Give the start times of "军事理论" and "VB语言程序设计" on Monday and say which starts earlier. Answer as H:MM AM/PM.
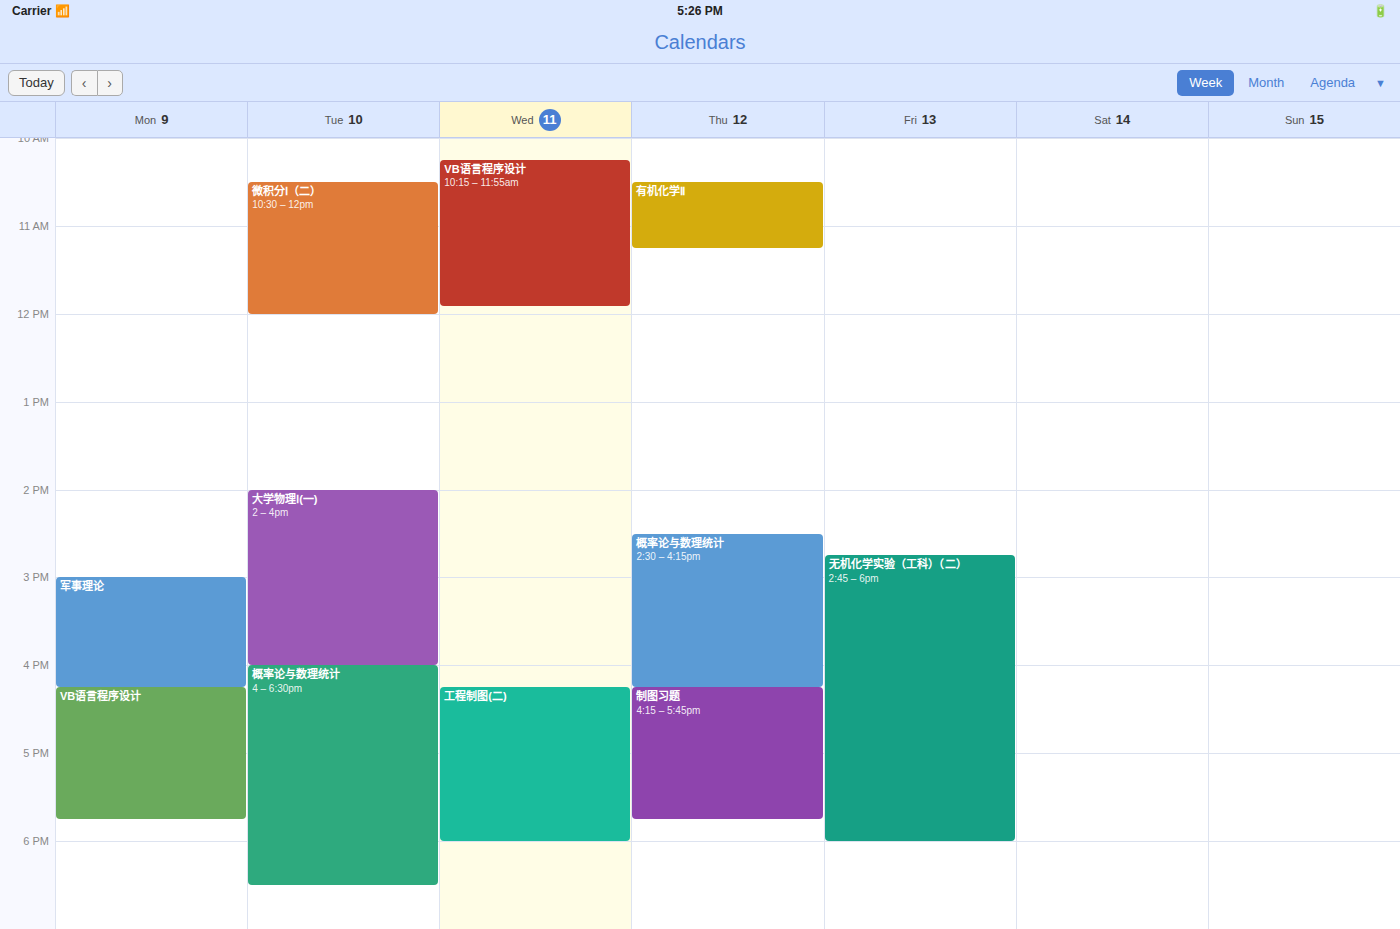
"军事理论" 3:00 PM; "VB语言程序设计" 4:15 PM.